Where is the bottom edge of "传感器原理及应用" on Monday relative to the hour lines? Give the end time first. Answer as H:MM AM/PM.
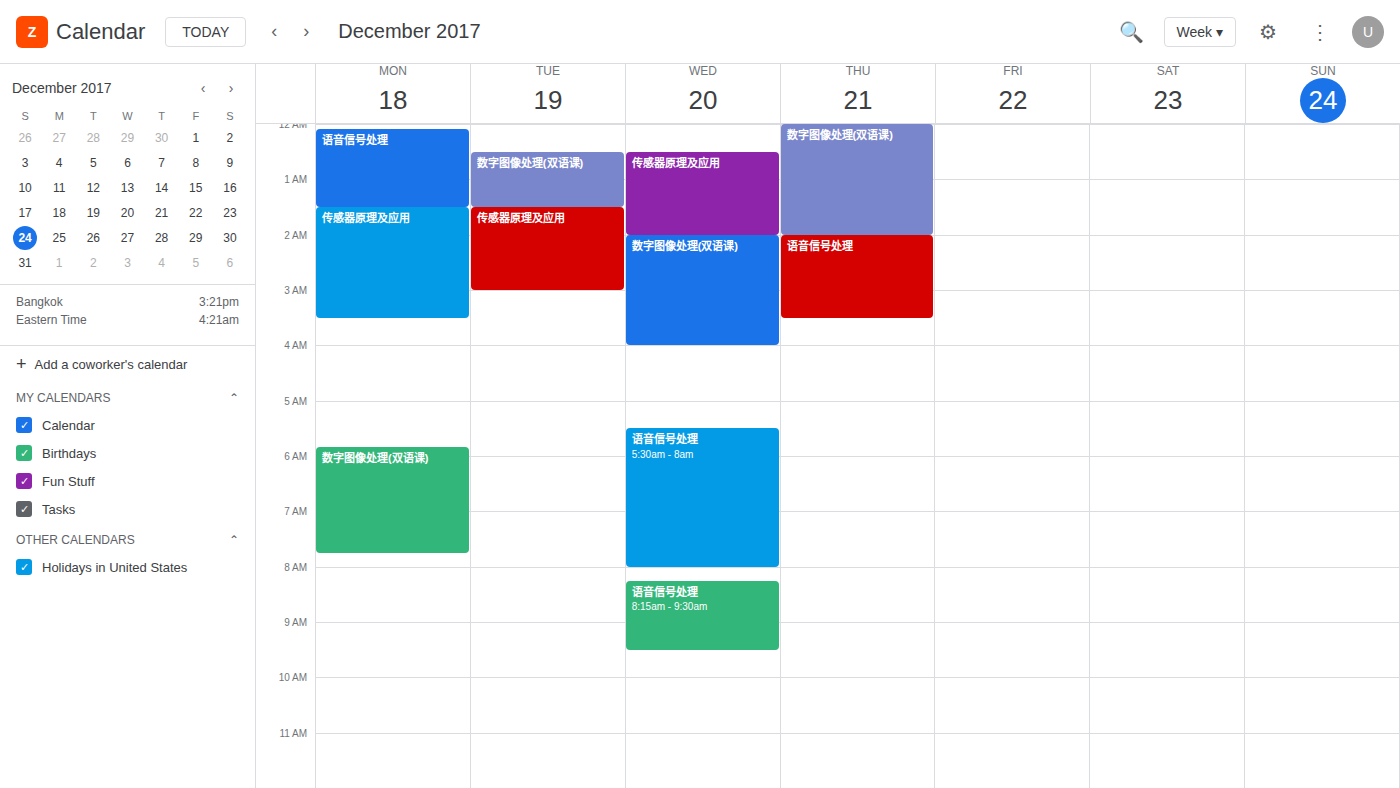
3:30 AM -- halfway between the 3 AM and 4 AM lines.